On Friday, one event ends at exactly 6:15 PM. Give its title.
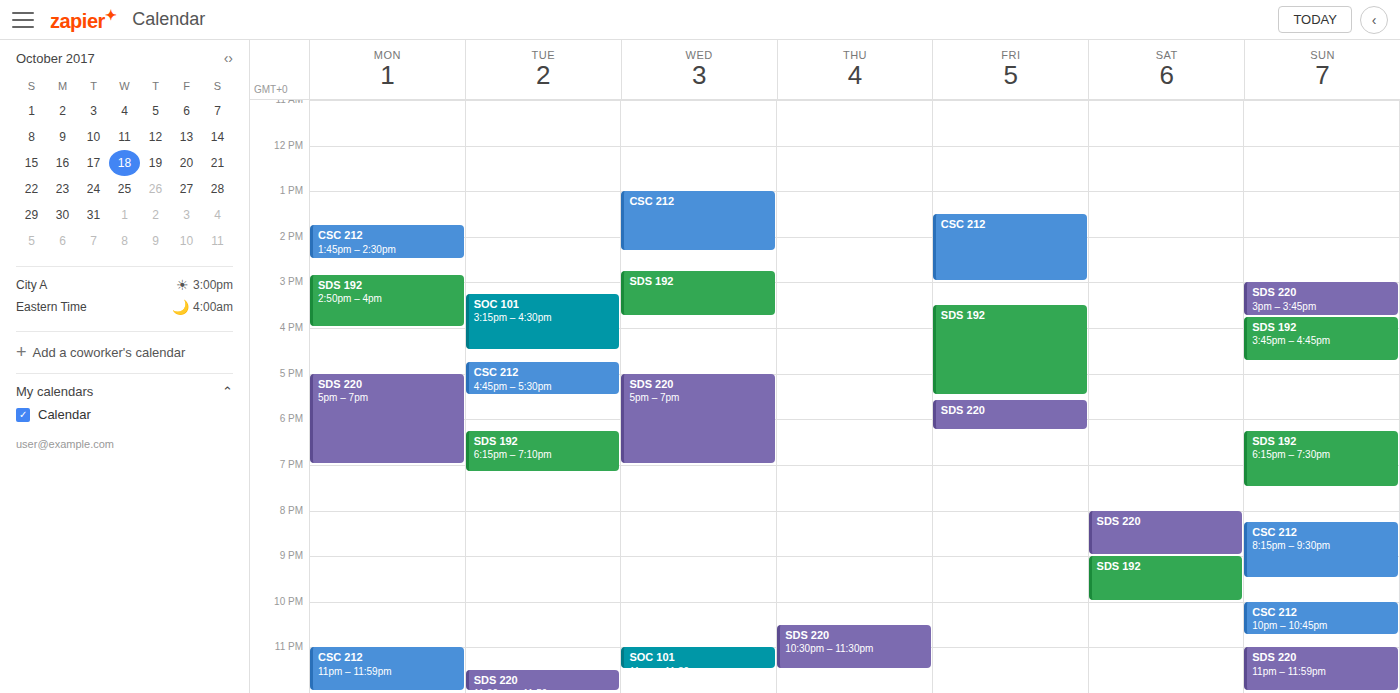
"SDS 220"